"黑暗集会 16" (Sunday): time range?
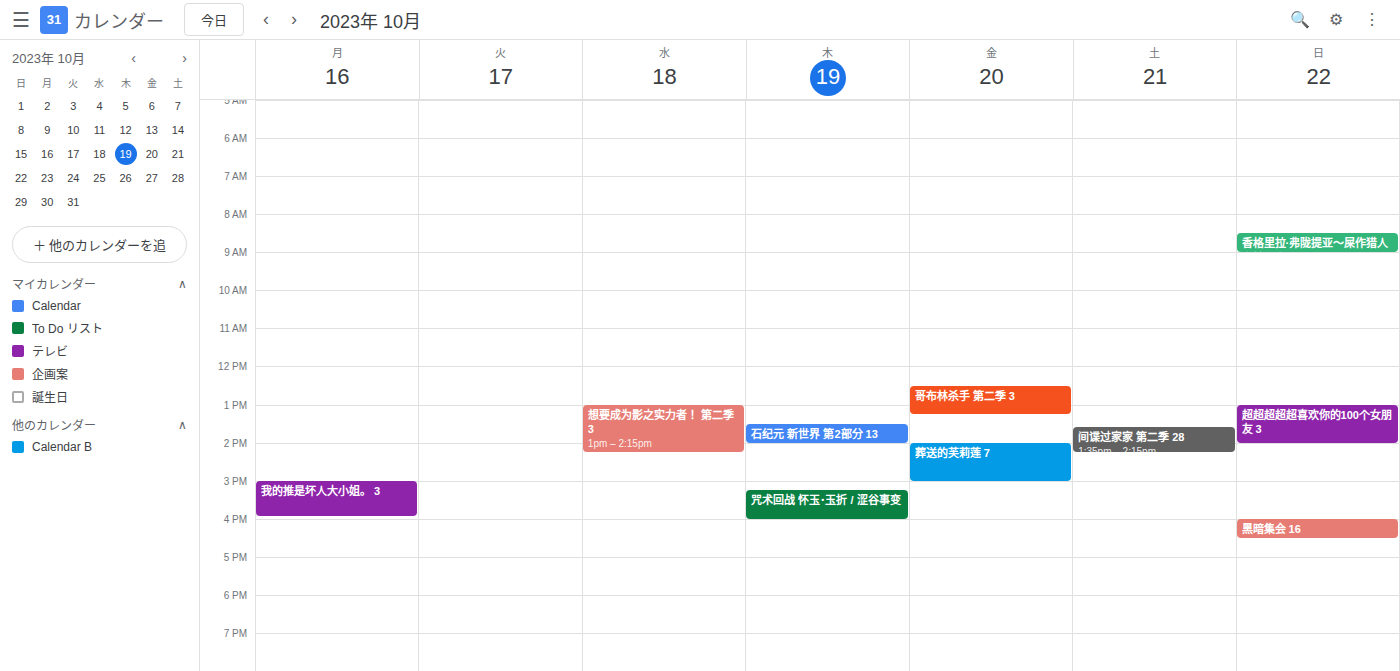
4:00 PM to 4:30 PM